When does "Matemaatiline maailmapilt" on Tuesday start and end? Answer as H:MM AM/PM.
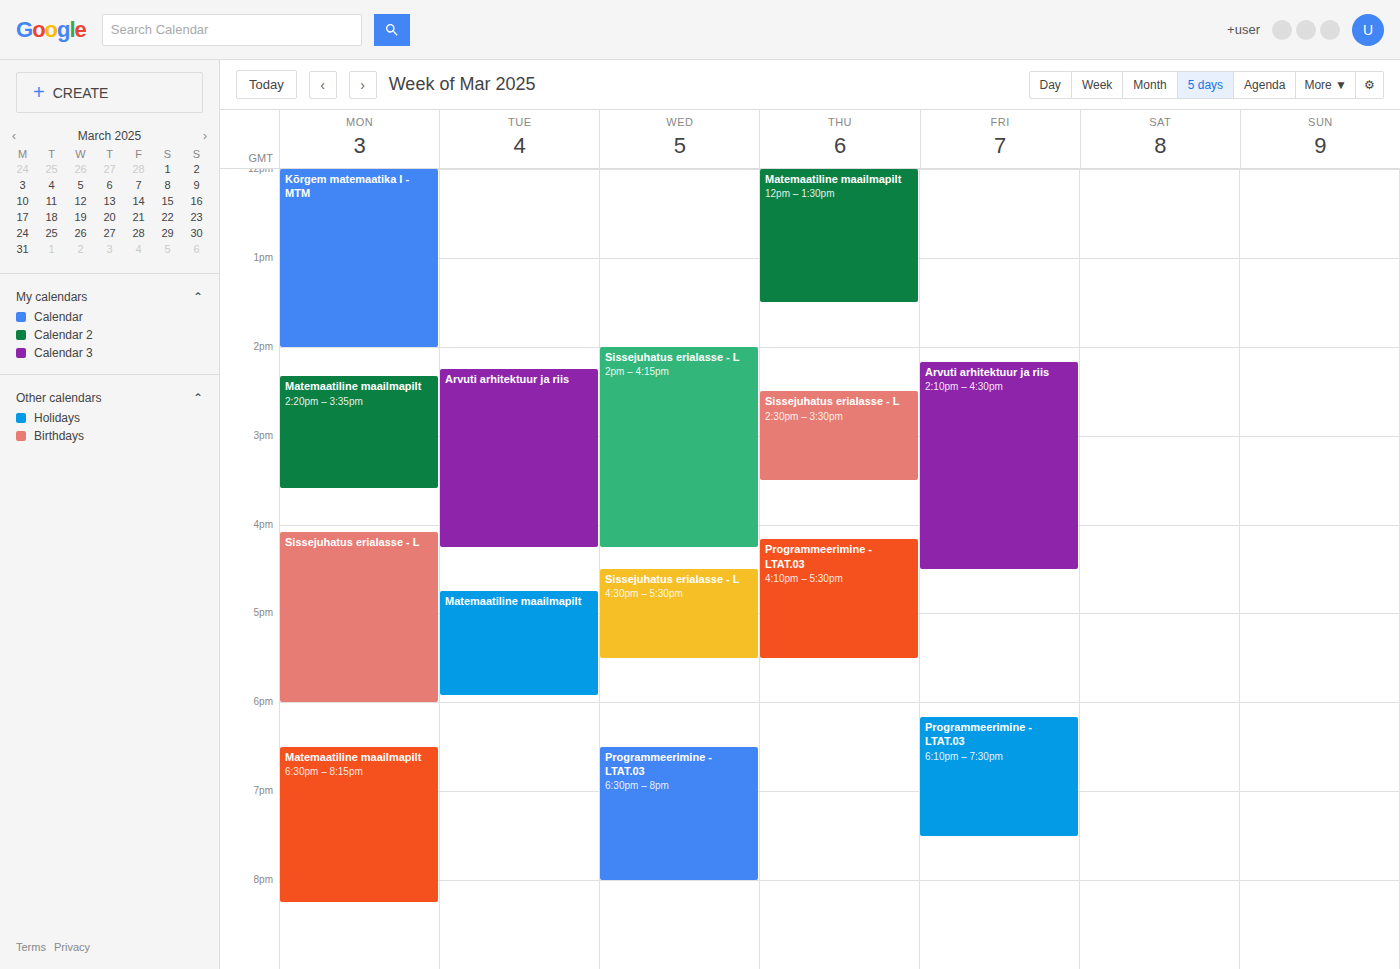
4:45 PM to 5:55 PM